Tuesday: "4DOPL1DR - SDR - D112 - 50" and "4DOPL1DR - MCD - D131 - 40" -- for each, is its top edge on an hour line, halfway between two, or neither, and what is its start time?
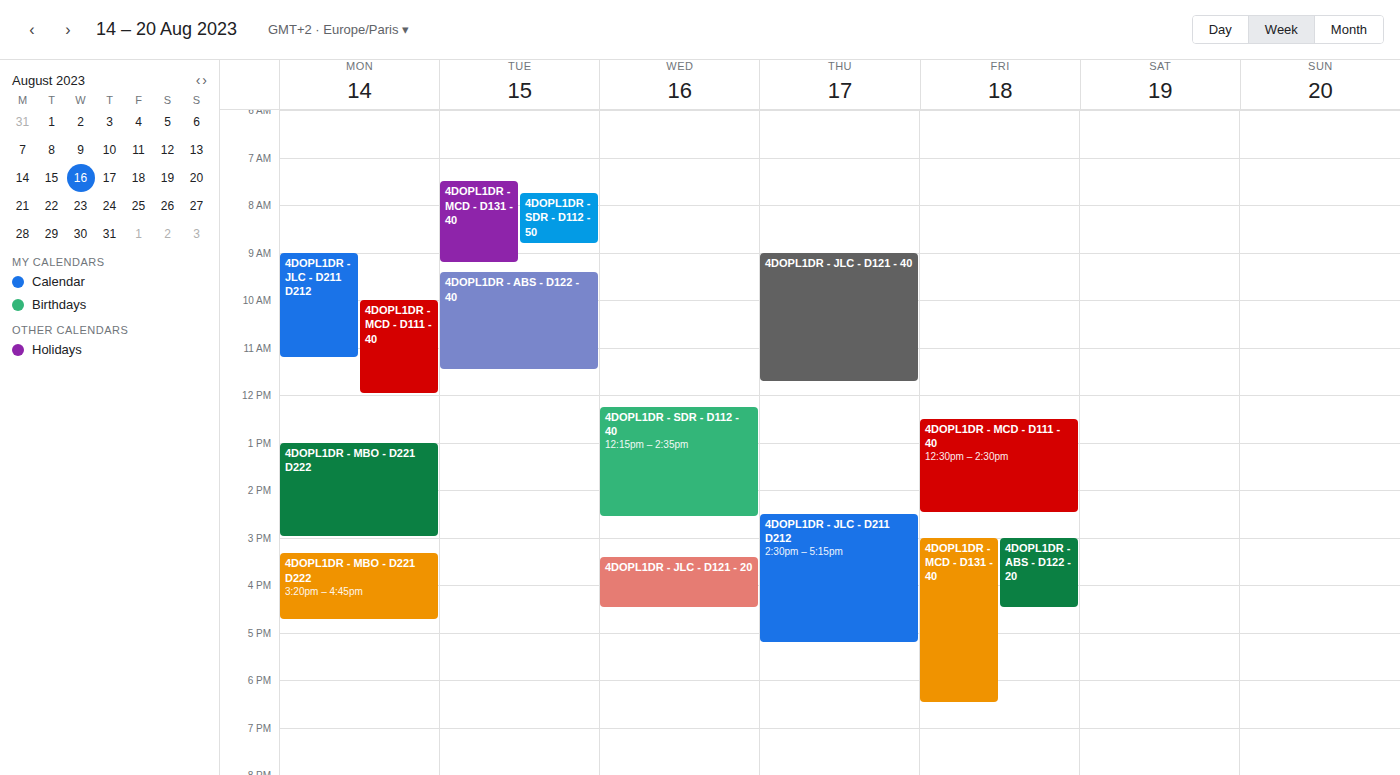
"4DOPL1DR - SDR - D112 - 50": 7:45 AM, neither: three quarters of the way from the 7 AM line to the 8 AM line. "4DOPL1DR - MCD - D131 - 40": 7:30 AM, halfway between the 7 AM and 8 AM lines.